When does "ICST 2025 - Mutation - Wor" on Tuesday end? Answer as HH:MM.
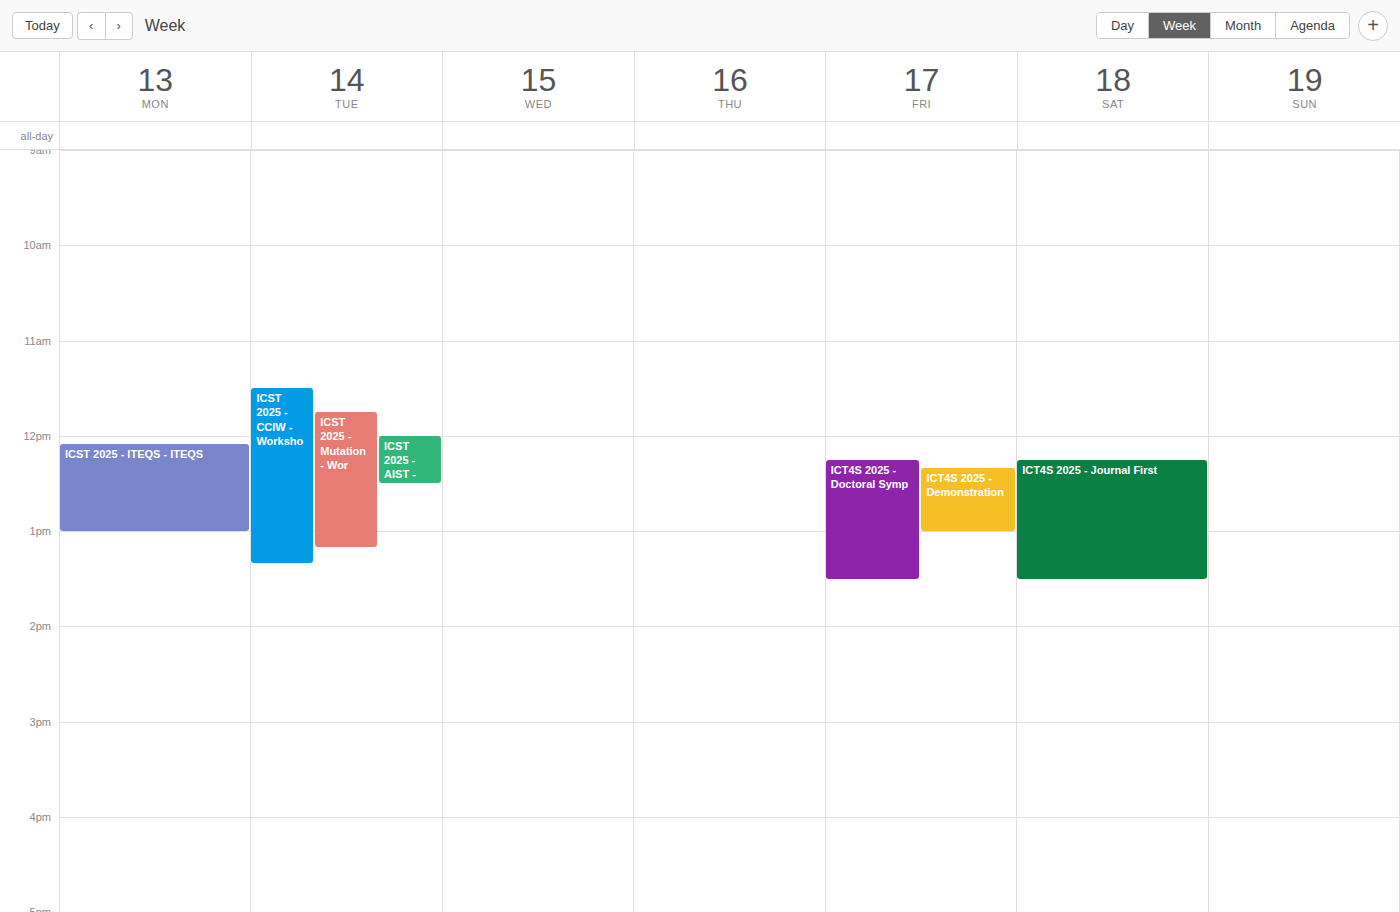
13:10